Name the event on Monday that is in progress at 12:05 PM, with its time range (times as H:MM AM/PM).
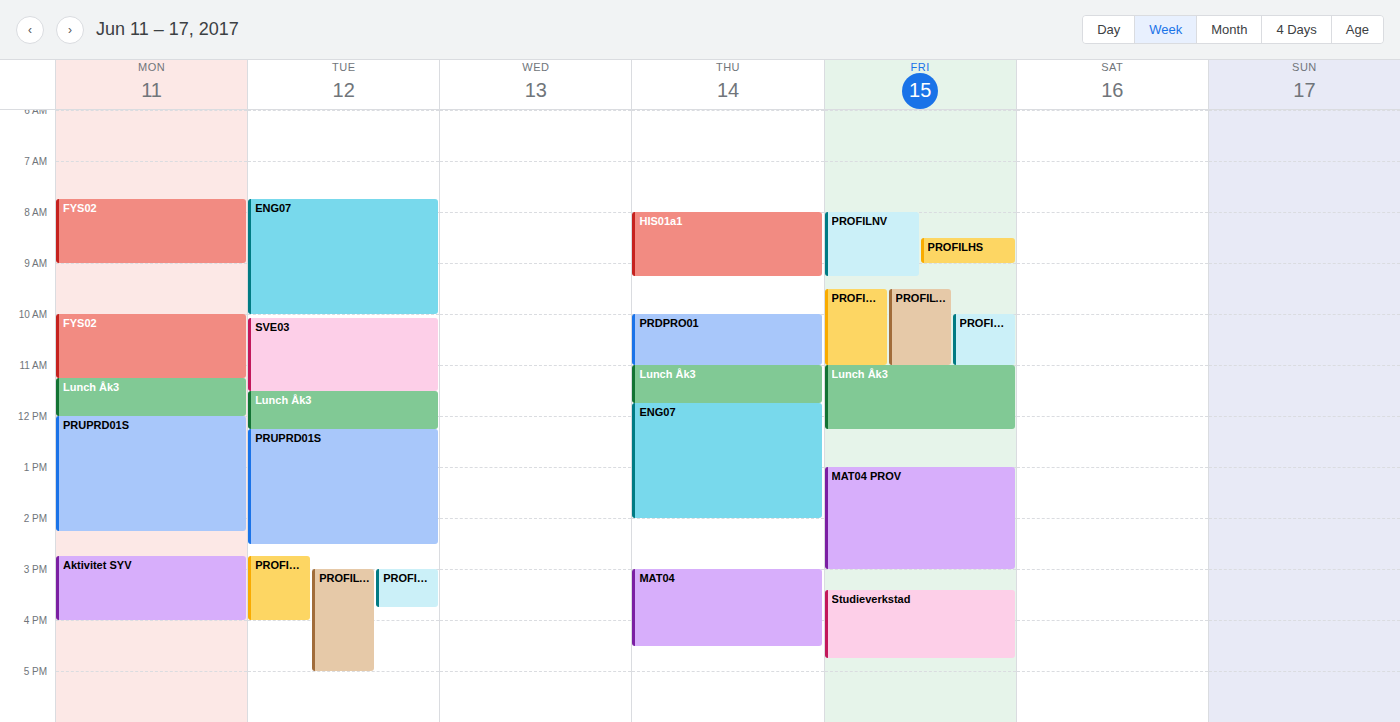
"PRUPRD01S", 12:00 PM to 2:15 PM